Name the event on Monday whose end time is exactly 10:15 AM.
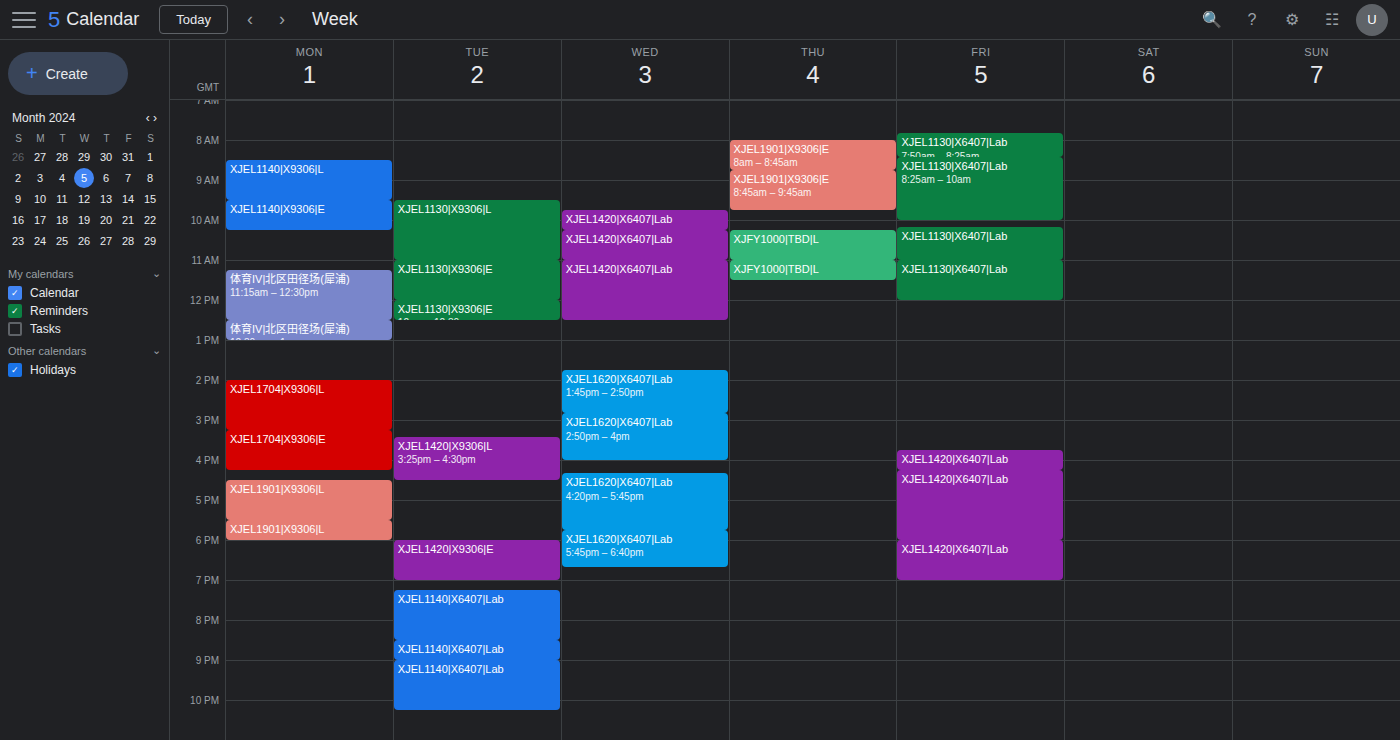
"XJEL1140|X9306|E"